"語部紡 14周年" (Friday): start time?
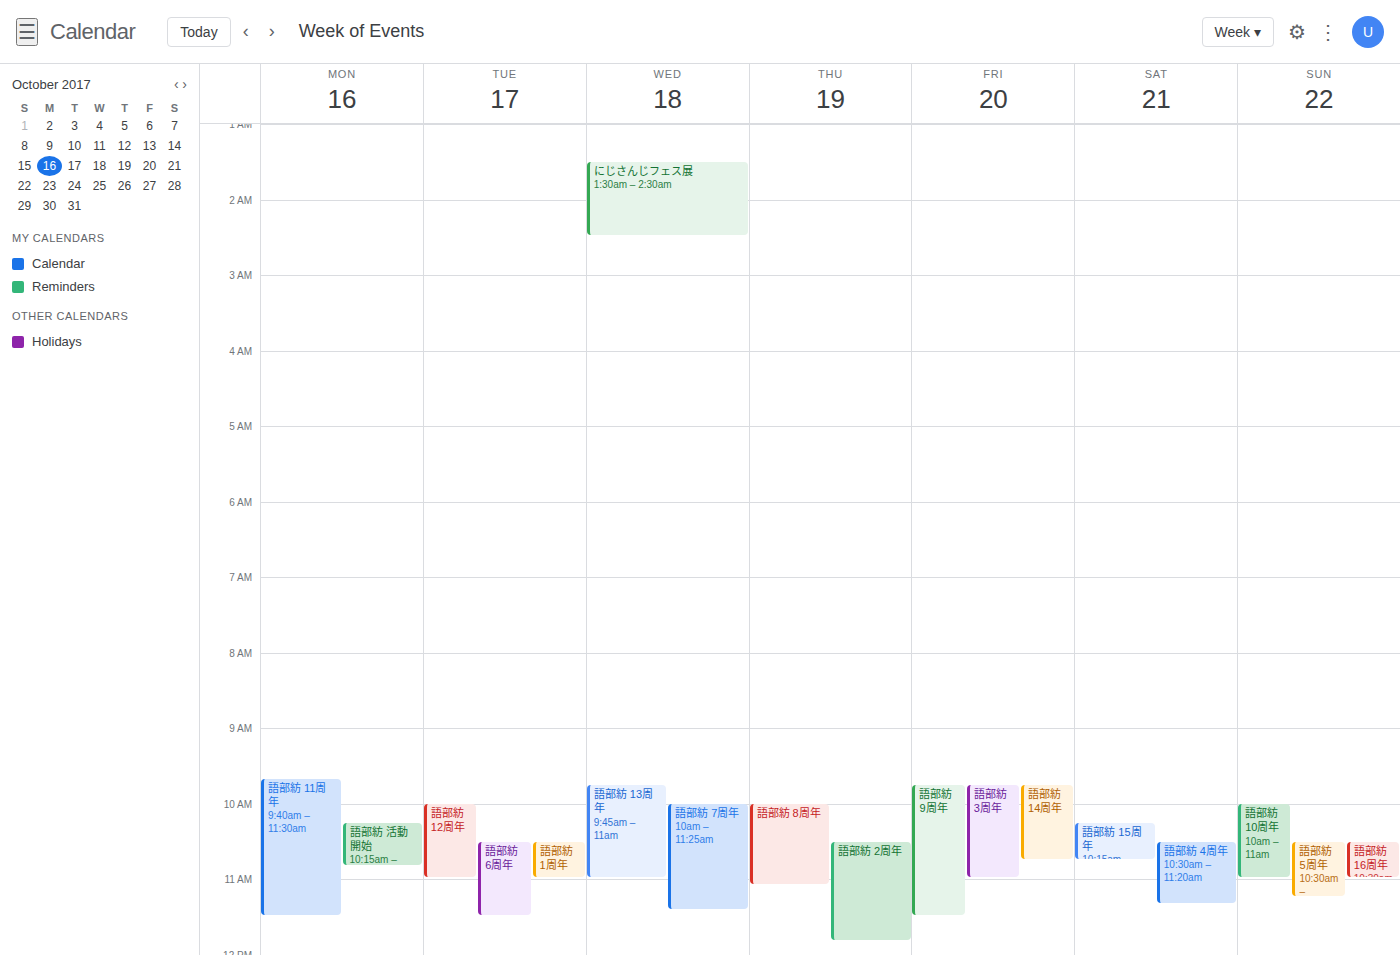
9:45 AM